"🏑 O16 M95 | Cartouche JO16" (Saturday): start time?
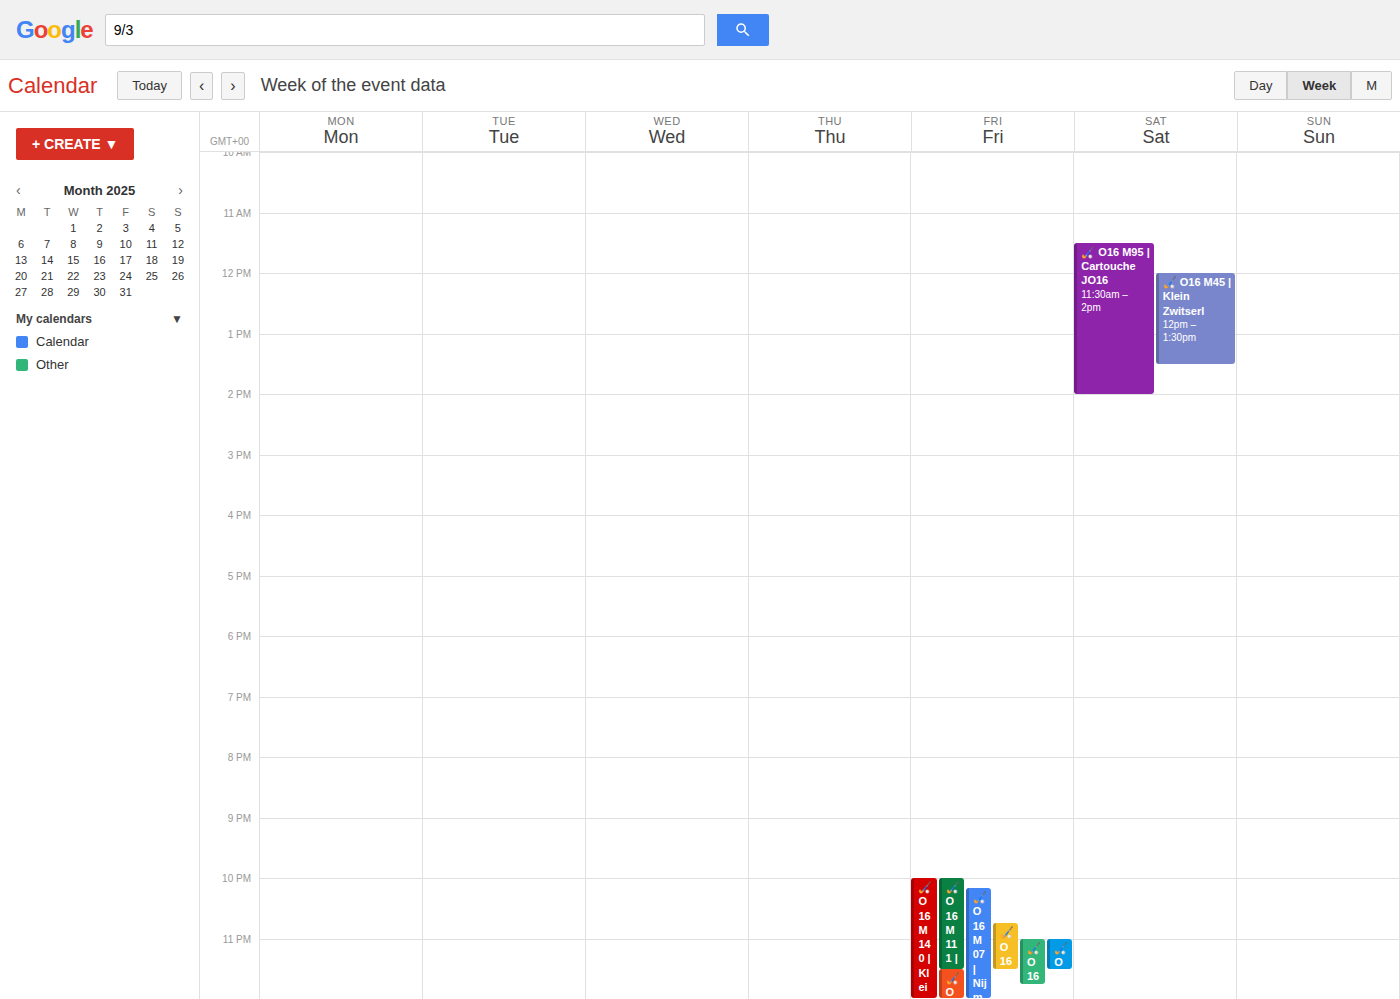
11:30 AM